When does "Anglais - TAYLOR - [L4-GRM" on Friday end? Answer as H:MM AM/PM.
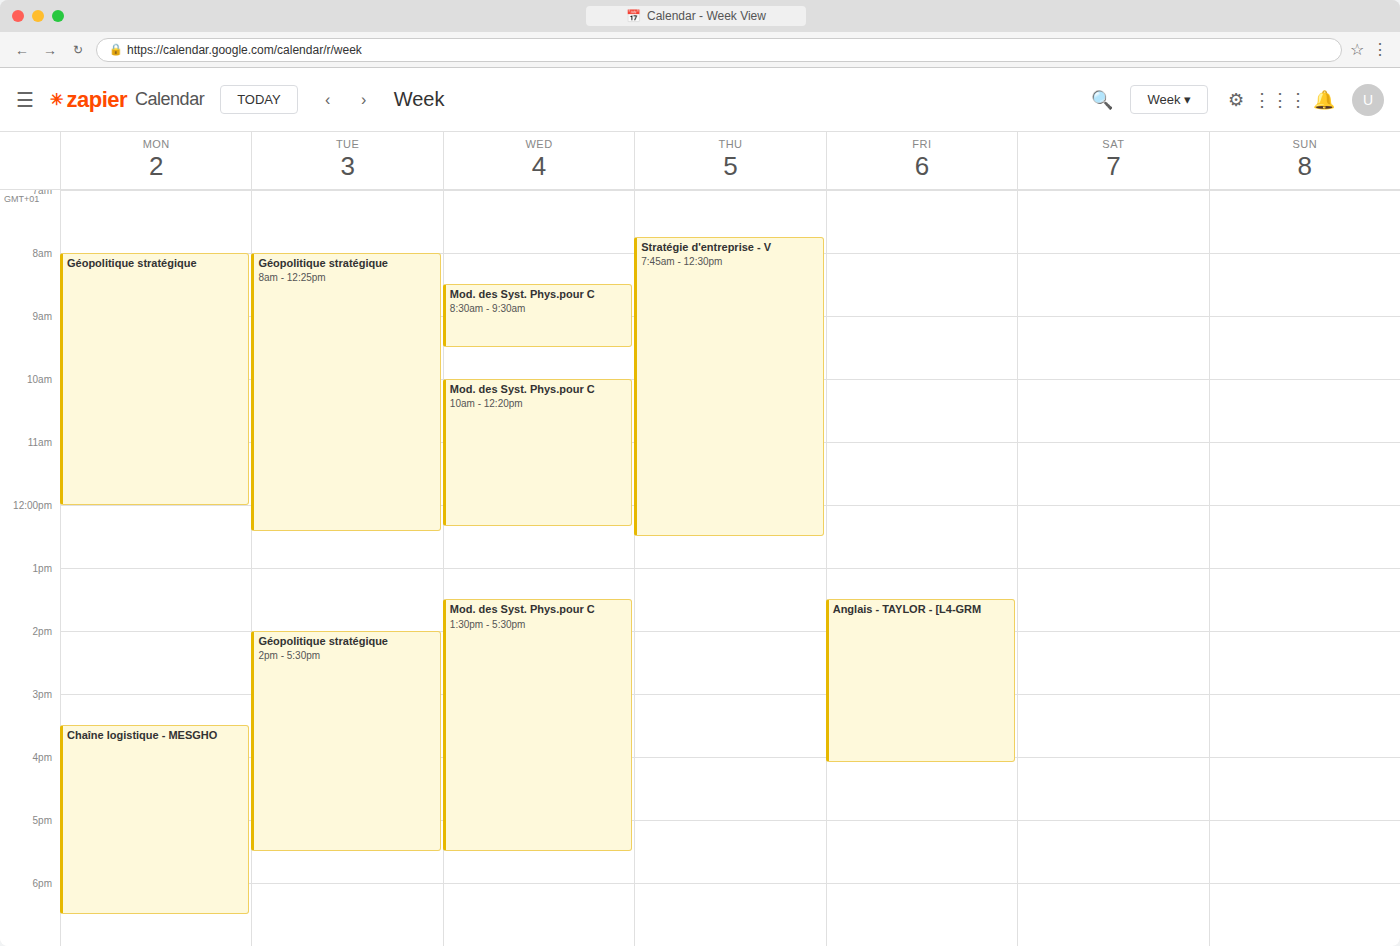
4:05 PM